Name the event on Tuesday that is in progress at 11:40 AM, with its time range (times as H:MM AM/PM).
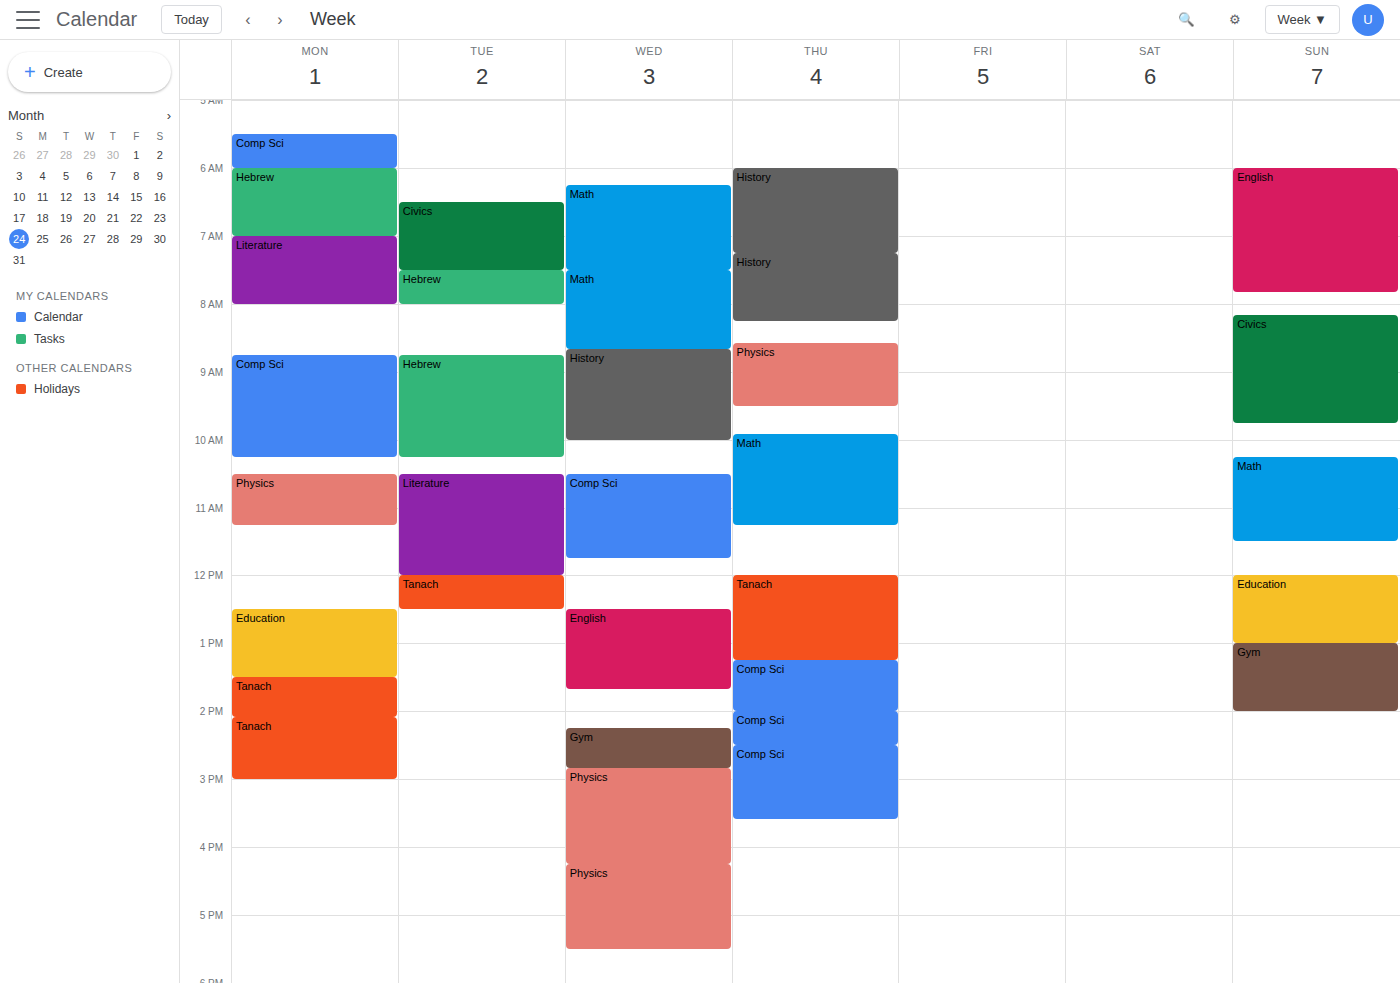
"Literature", 10:30 AM to 12:00 PM